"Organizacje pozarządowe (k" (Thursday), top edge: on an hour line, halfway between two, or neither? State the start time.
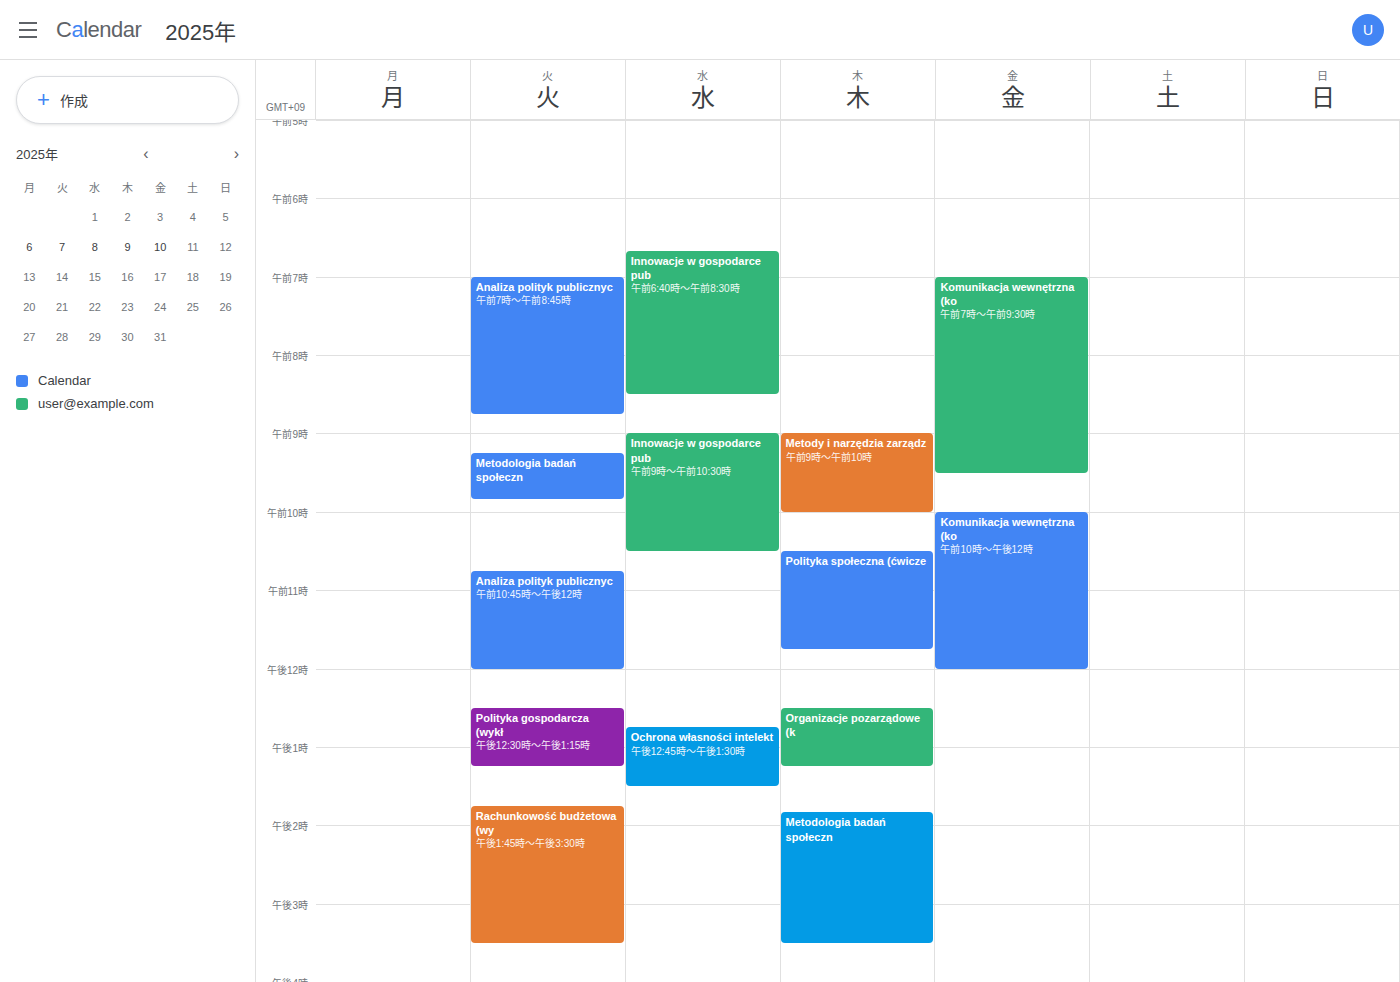
12:30 PM -- halfway between the 12 PM and 1 PM lines.